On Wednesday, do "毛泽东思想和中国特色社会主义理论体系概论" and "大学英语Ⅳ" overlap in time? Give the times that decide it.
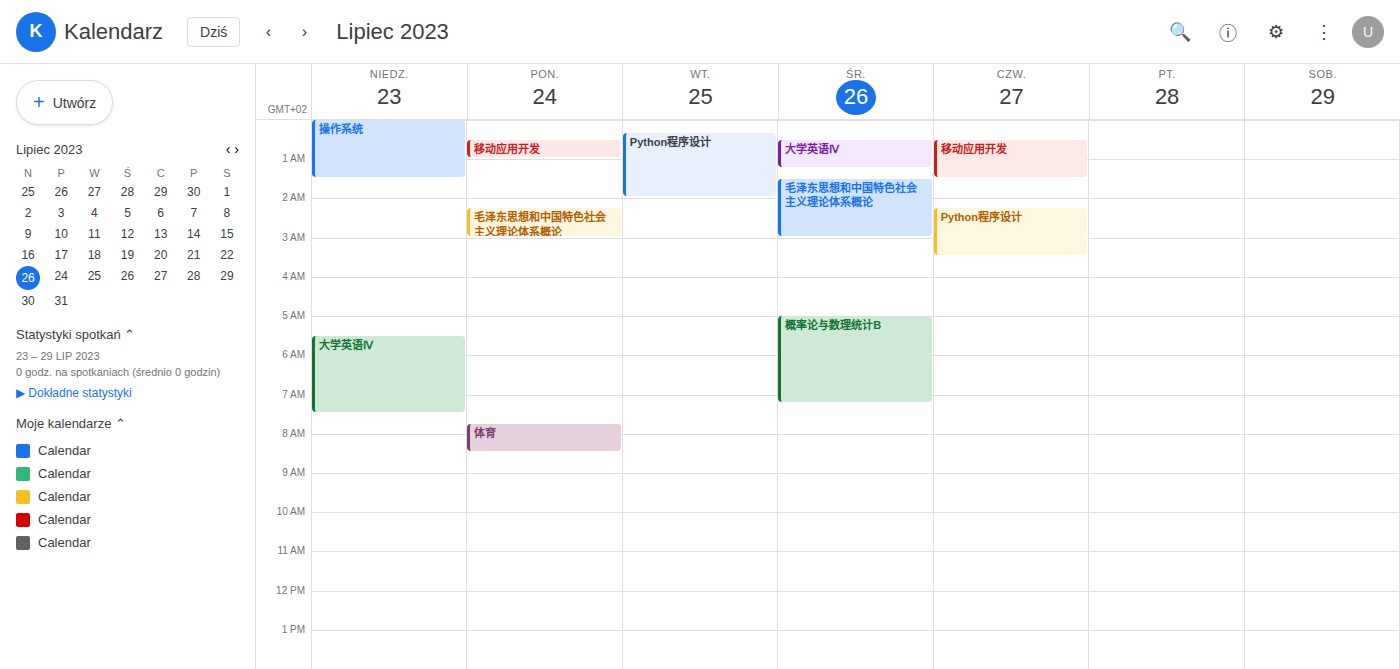
"大学英语Ⅳ" ends at 1:15 AM and "毛泽东思想和中国特色社会主义理论体系概论" starts at 1:30 AM -- no overlap.